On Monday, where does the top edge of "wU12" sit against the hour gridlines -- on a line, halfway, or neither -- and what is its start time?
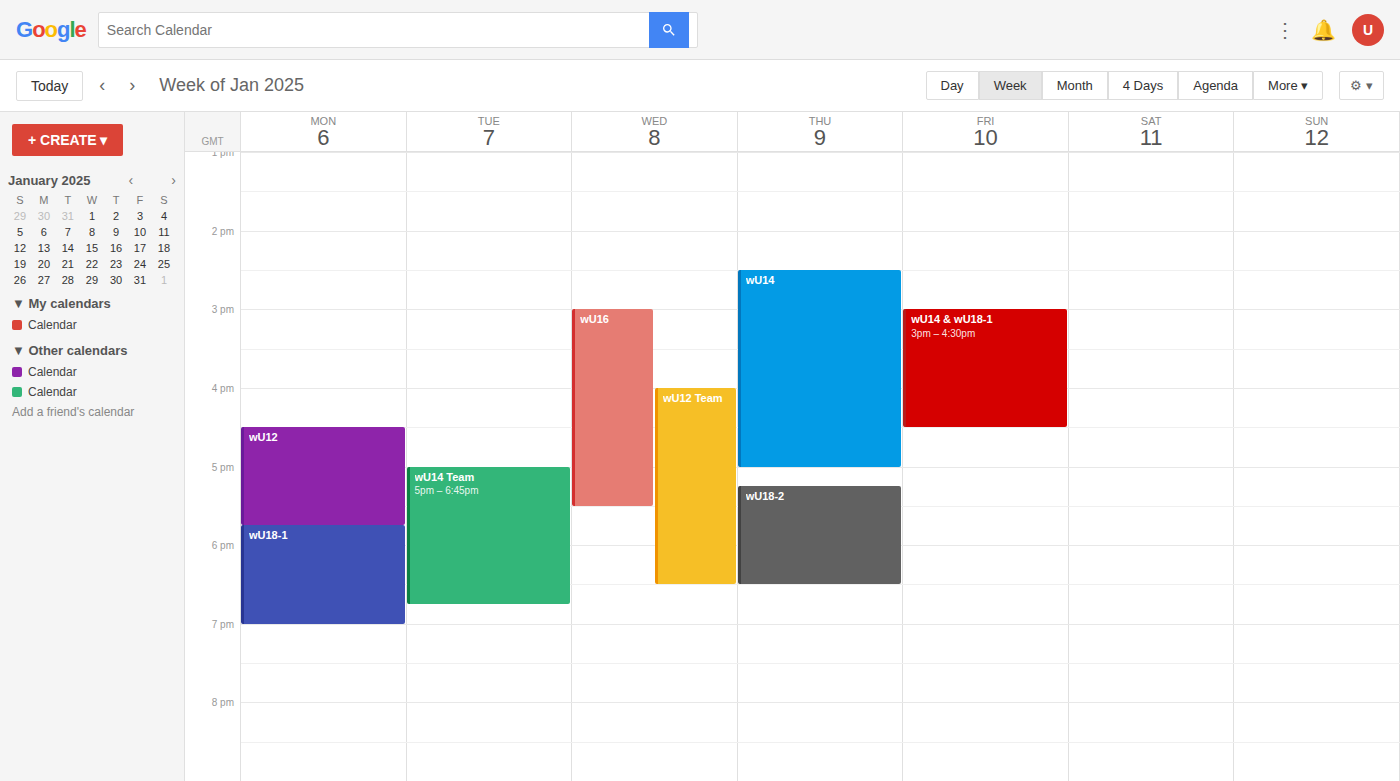
4:30 PM -- halfway between the 4 PM and 5 PM lines.